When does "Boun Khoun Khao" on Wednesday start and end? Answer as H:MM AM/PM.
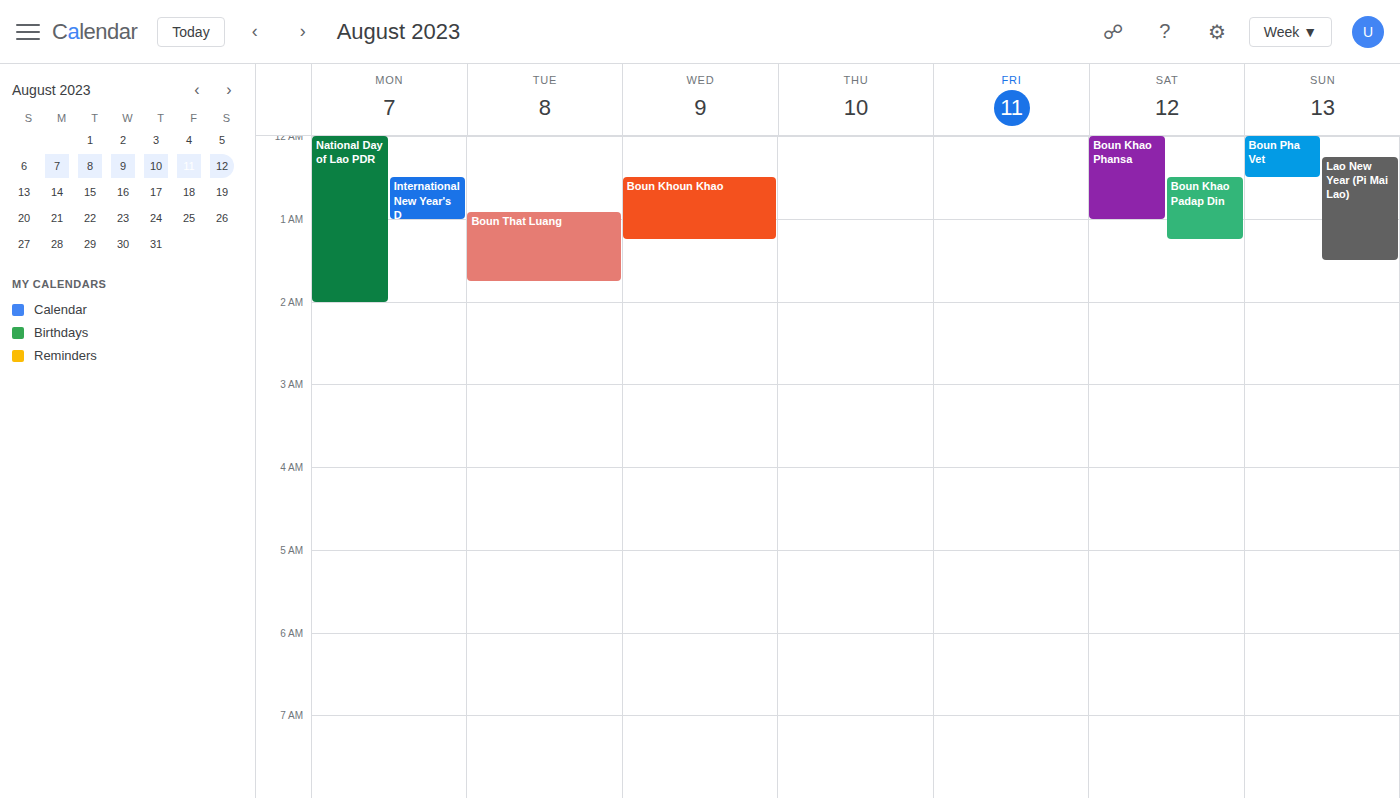
12:30 AM to 1:15 AM